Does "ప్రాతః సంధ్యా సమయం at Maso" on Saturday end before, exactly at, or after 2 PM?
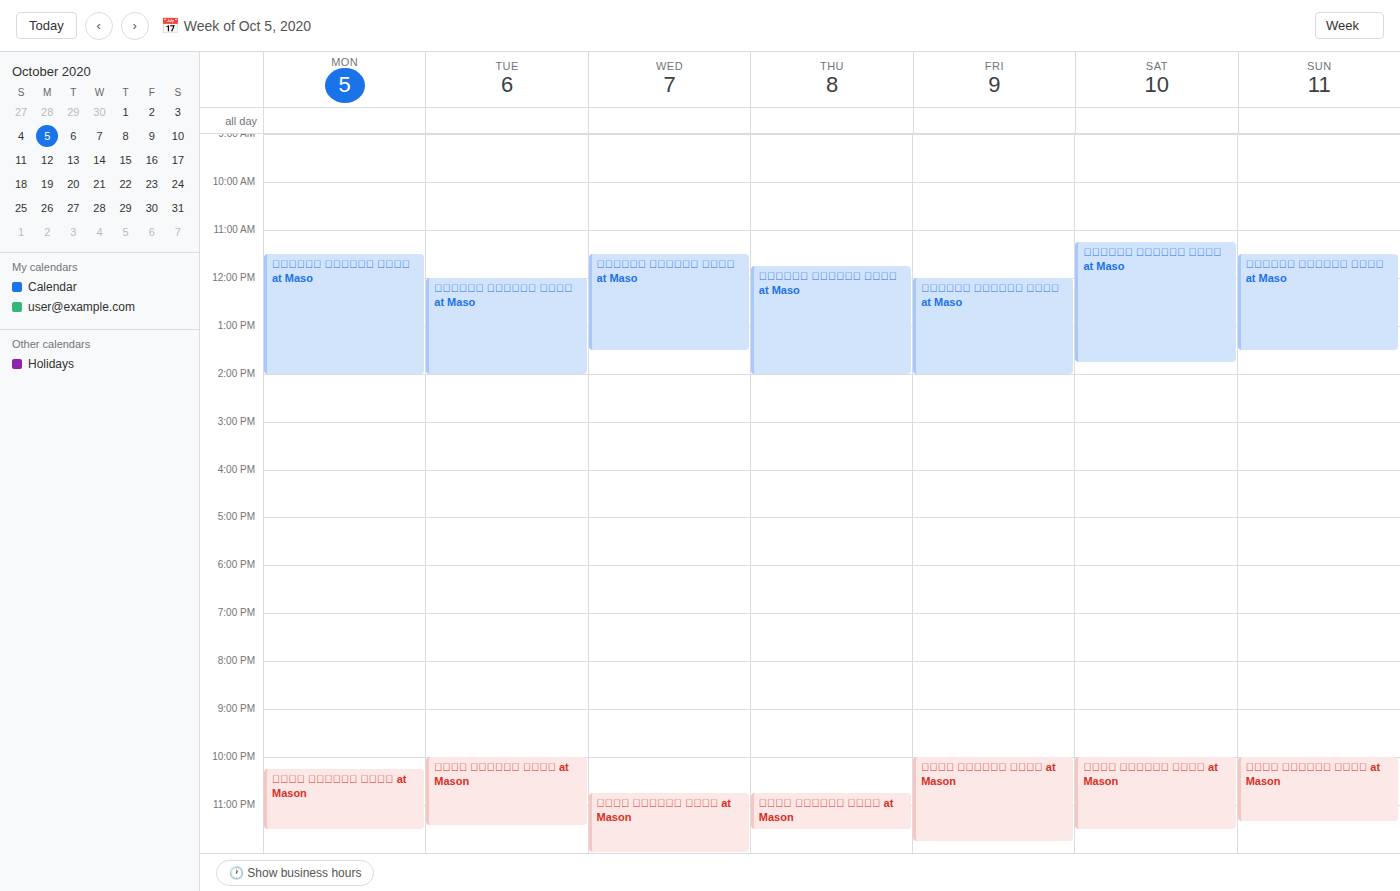
1:45 PM -- before 2 PM, 15 minutes above the 2 PM line.